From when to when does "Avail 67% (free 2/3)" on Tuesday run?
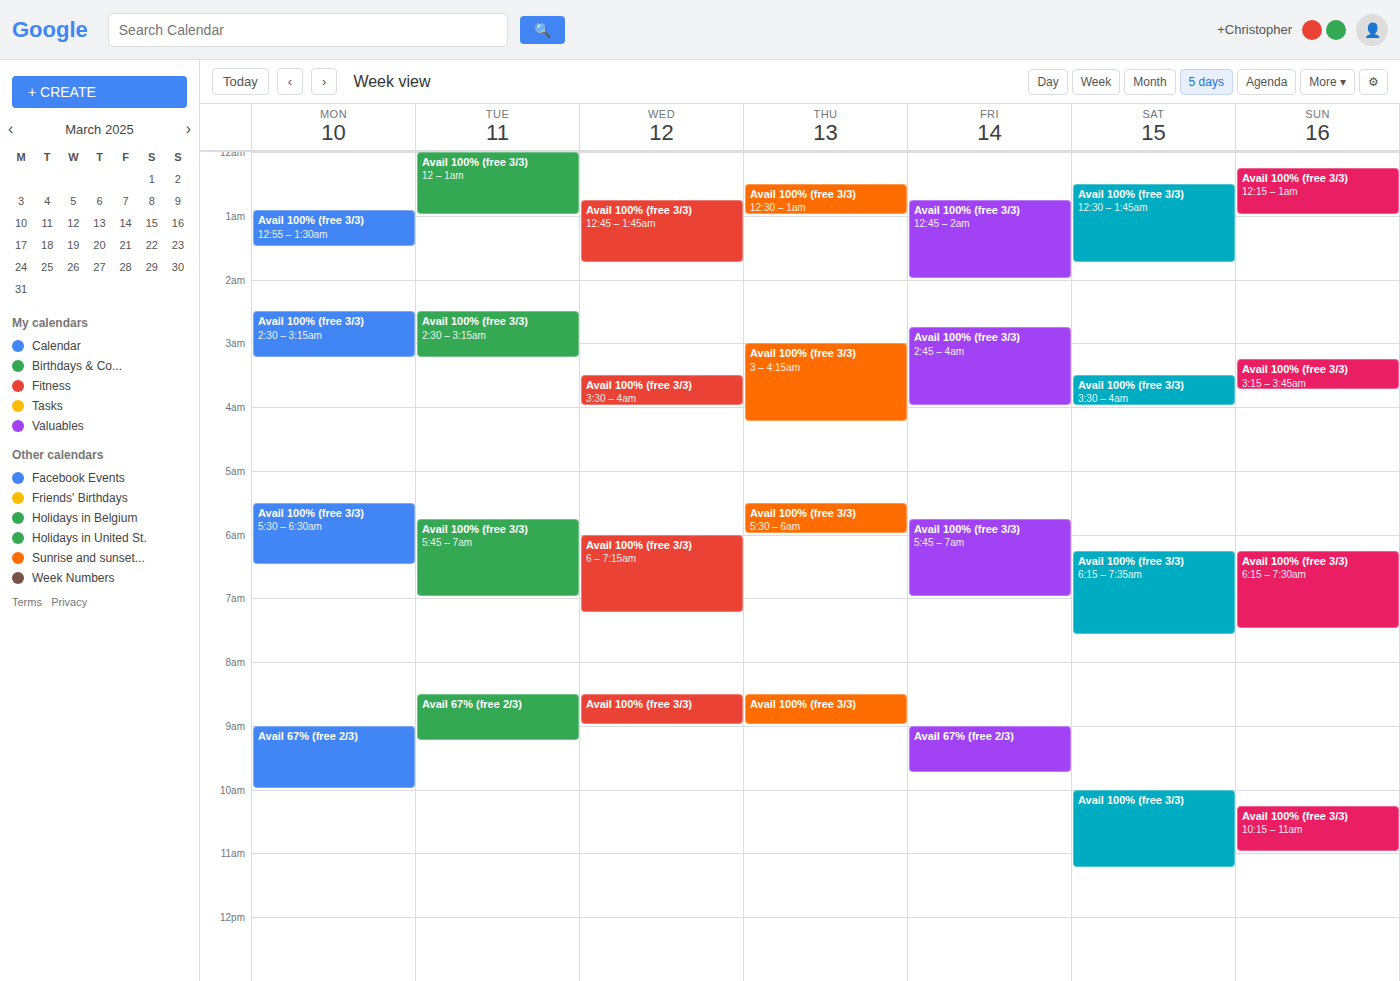
8:30 AM to 9:15 AM